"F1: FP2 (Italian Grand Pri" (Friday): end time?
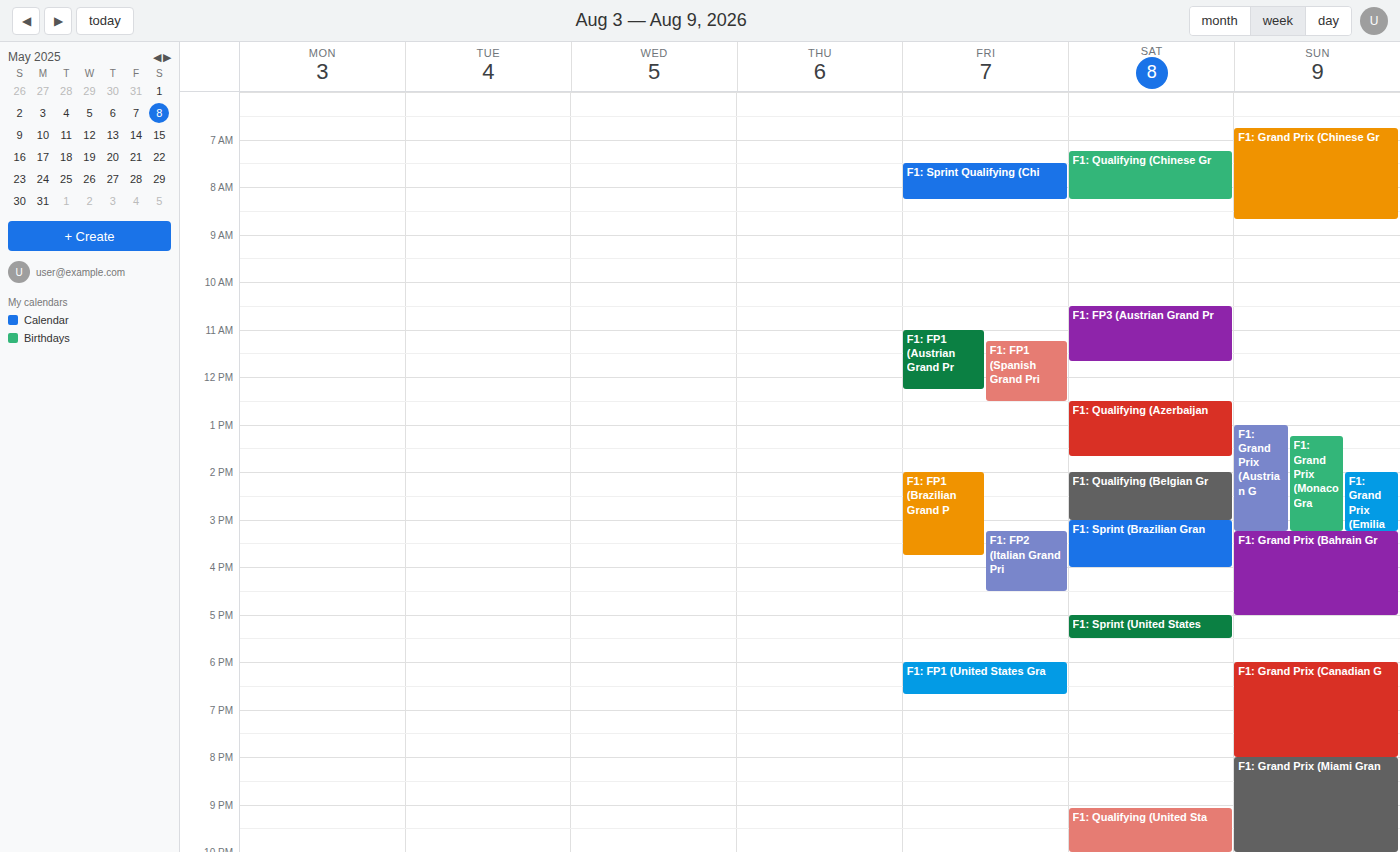
4:30 PM